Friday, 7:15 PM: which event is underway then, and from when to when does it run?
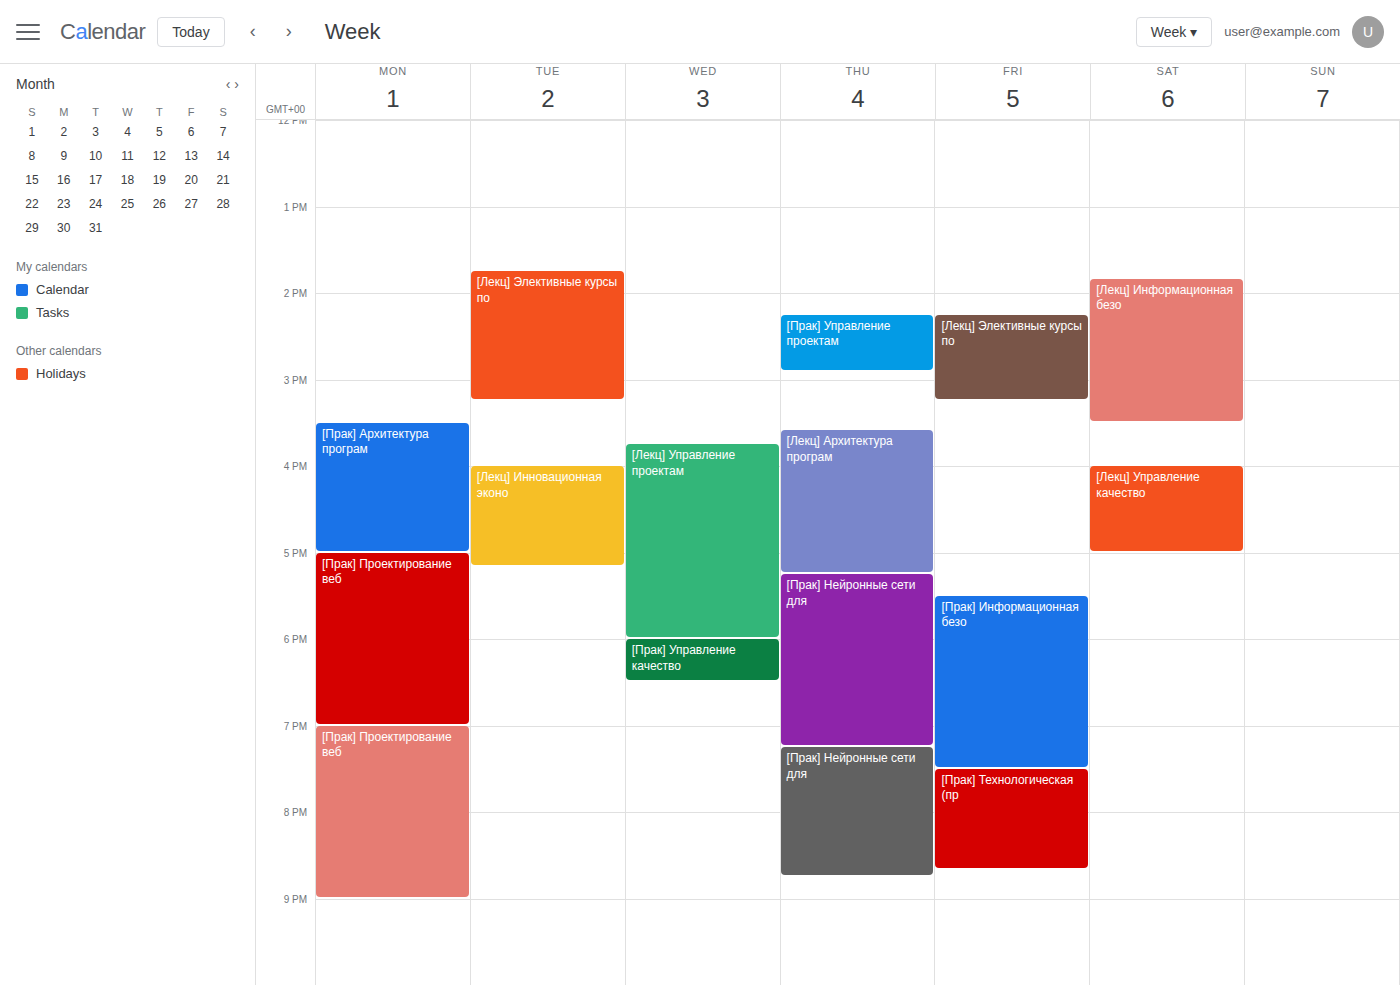
"[Прак] Информационная безо", 5:30 PM to 7:30 PM